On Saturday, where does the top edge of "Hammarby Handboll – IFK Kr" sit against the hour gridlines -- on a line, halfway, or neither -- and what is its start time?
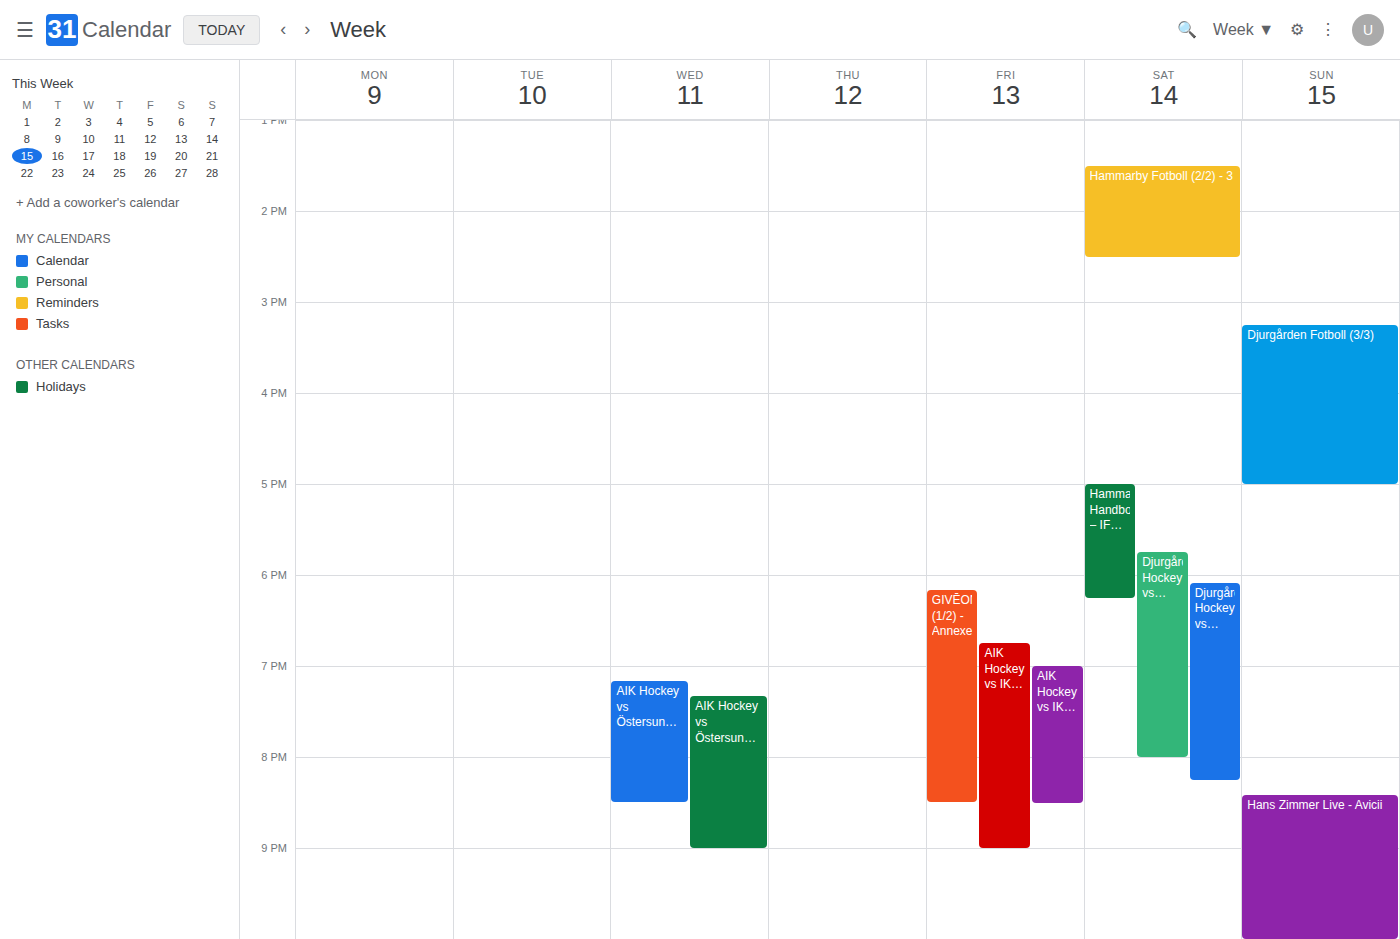
5:00 PM -- exactly on the 5 PM line.